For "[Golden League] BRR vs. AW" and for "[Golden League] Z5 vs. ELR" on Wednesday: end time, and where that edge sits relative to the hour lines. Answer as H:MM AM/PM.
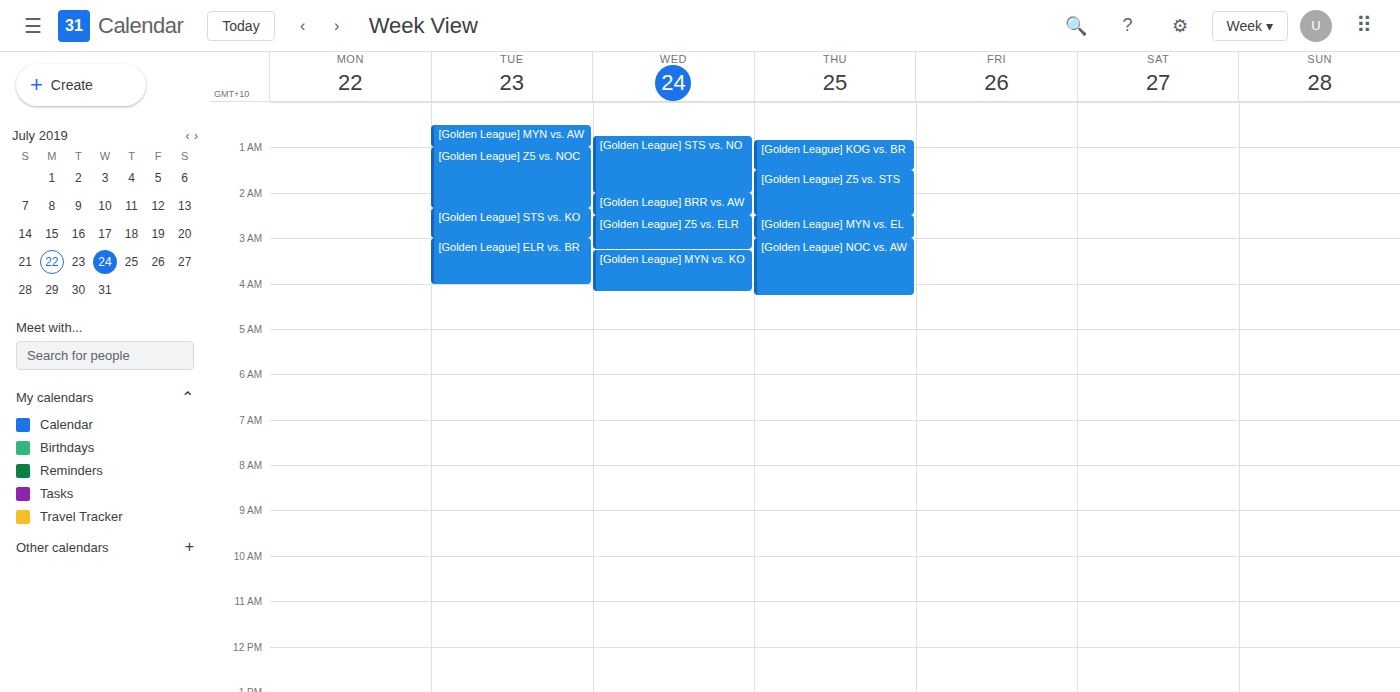
"[Golden League] BRR vs. AW": 2:30 AM, halfway between the 2 AM and 3 AM lines. "[Golden League] Z5 vs. ELR": 3:15 AM, neither: a quarter of the way from the 3 AM line to the 4 AM line.